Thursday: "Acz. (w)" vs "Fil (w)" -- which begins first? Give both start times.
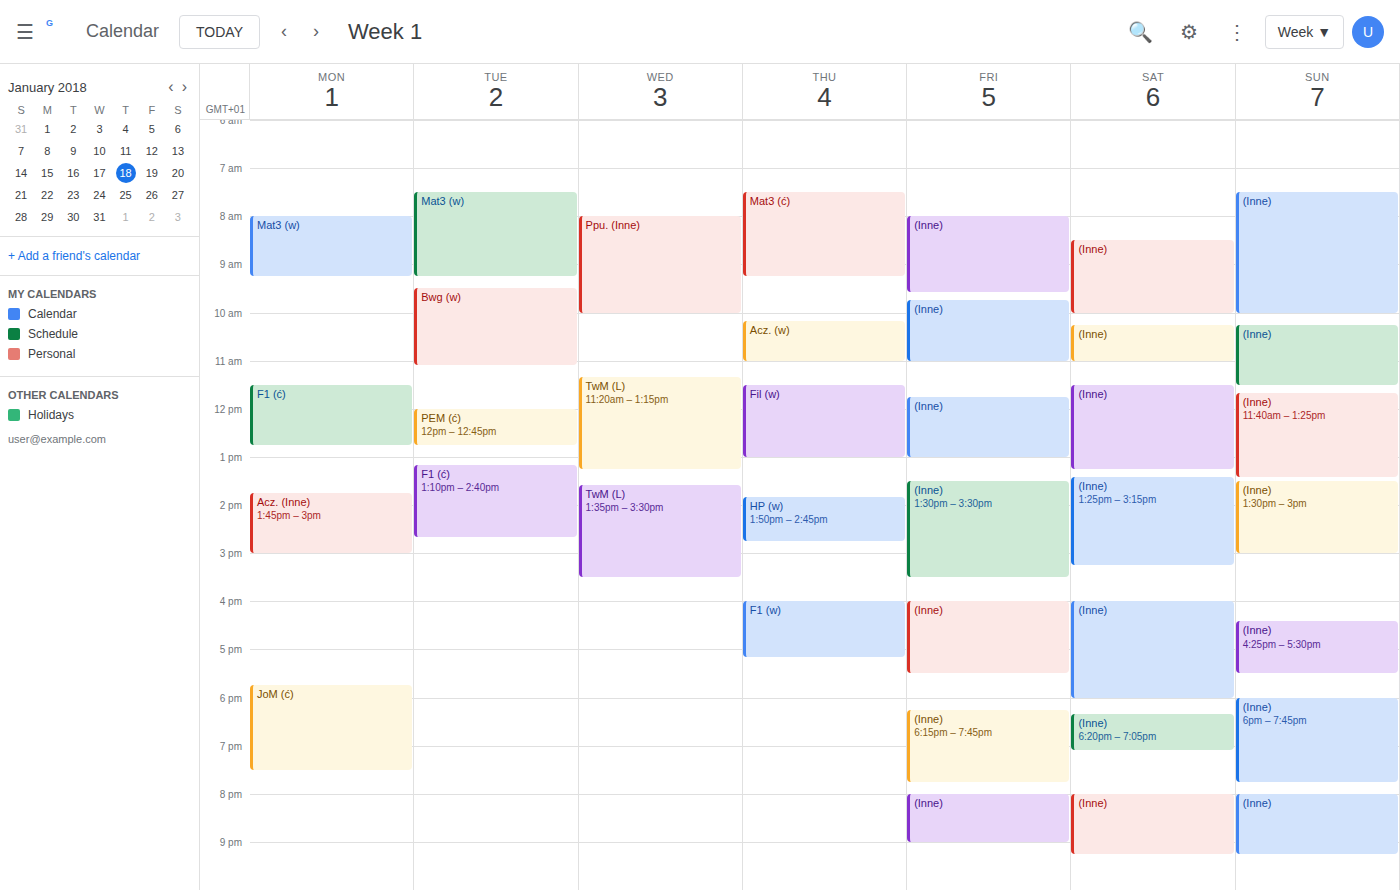
"Acz. (w)" 10:10 AM; "Fil (w)" 11:30 AM.